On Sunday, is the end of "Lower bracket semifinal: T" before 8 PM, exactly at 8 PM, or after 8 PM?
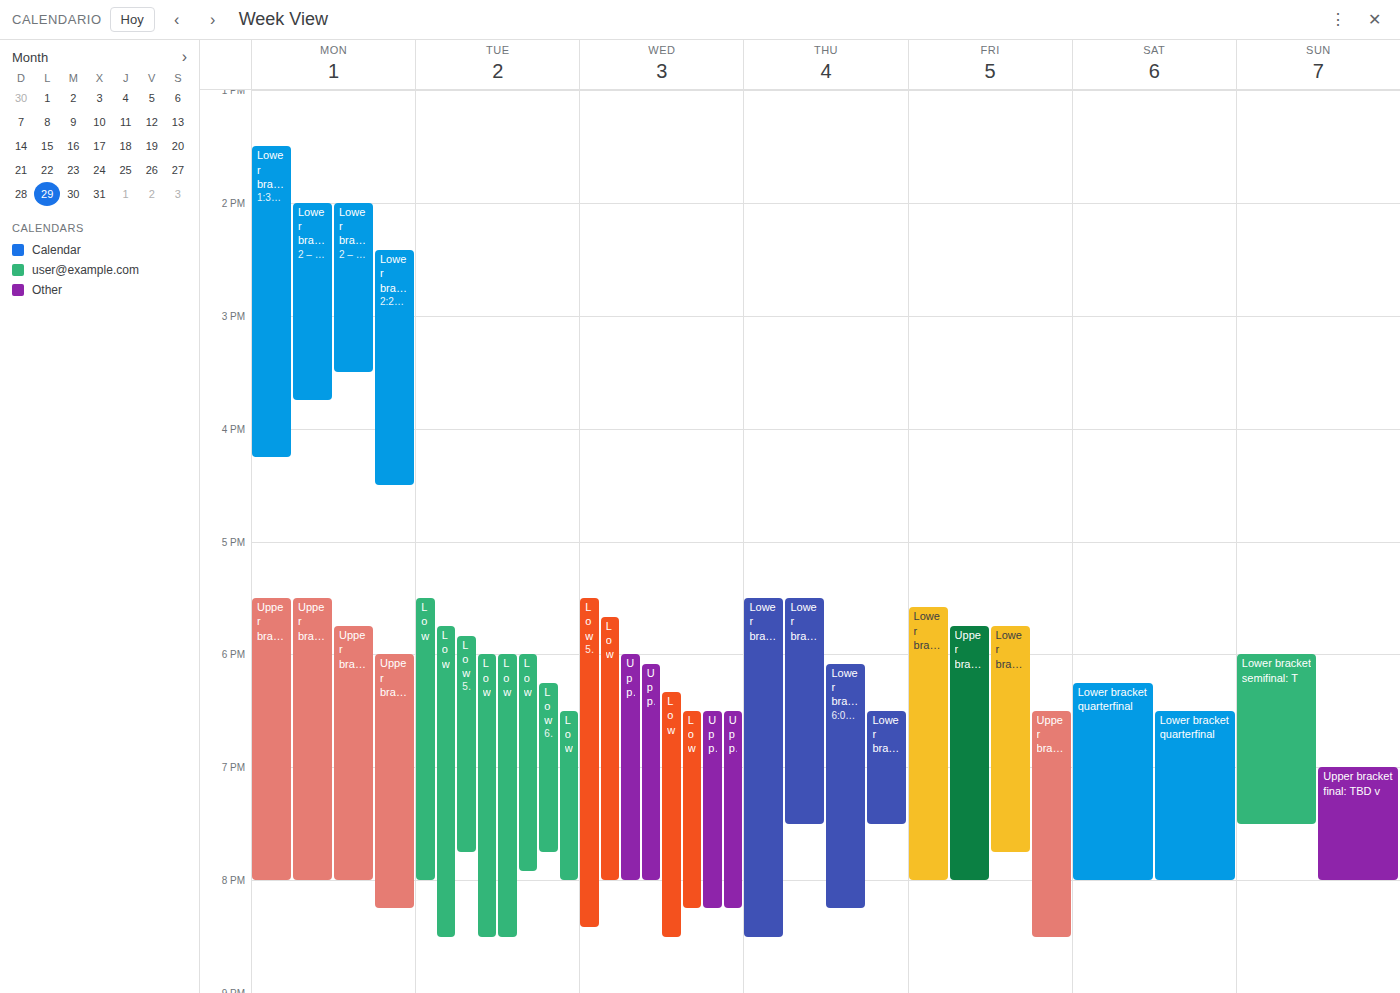
7:30 PM -- before 8 PM, 30 minutes above the 8 PM line.